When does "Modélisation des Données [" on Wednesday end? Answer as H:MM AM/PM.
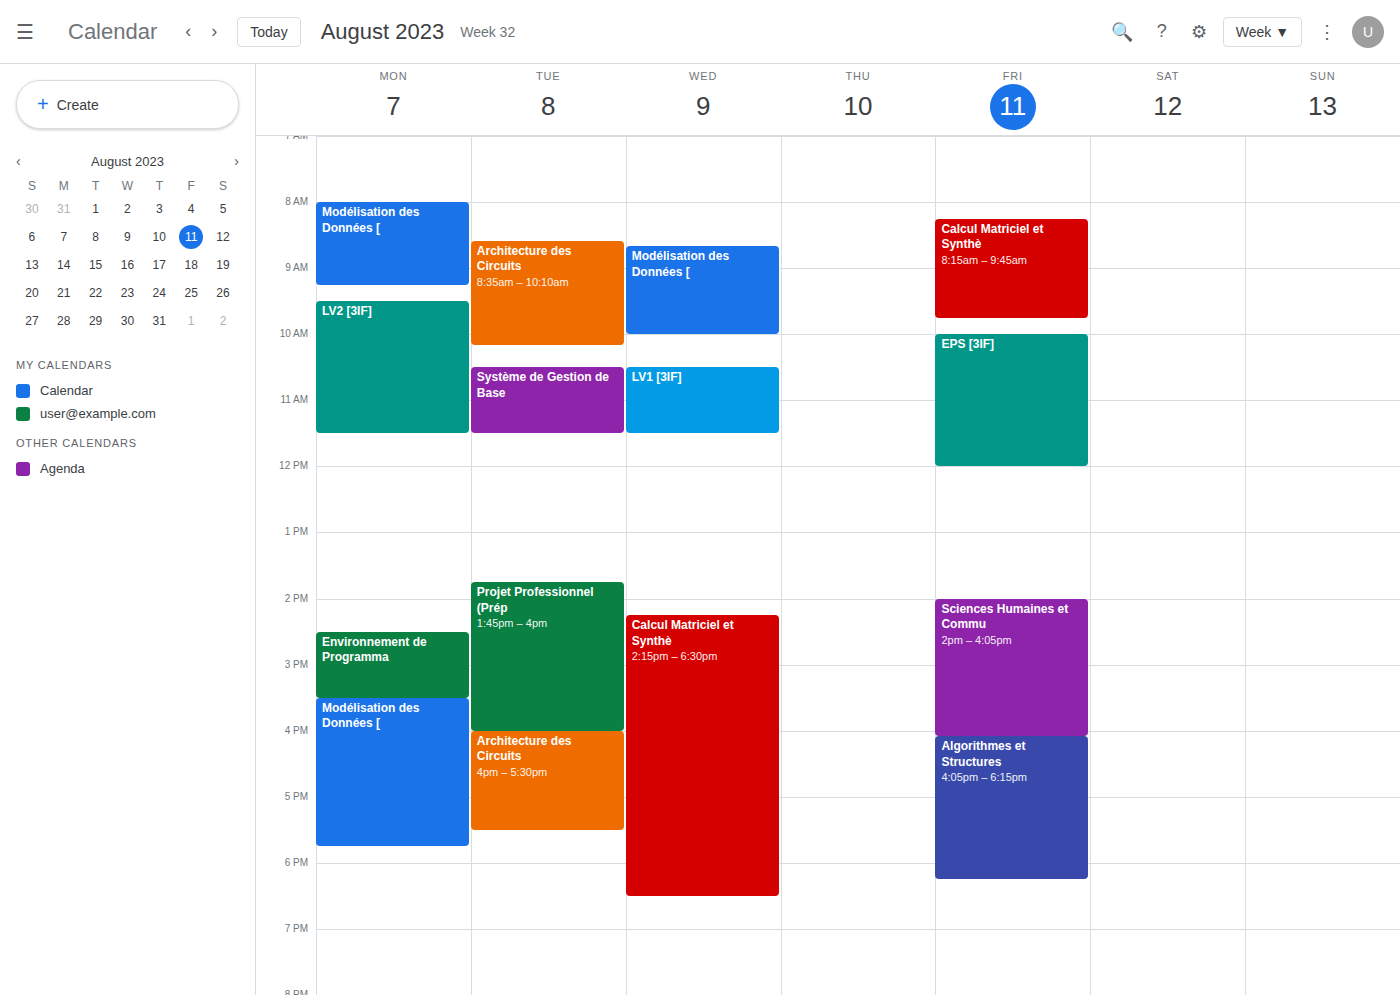
10:00 AM